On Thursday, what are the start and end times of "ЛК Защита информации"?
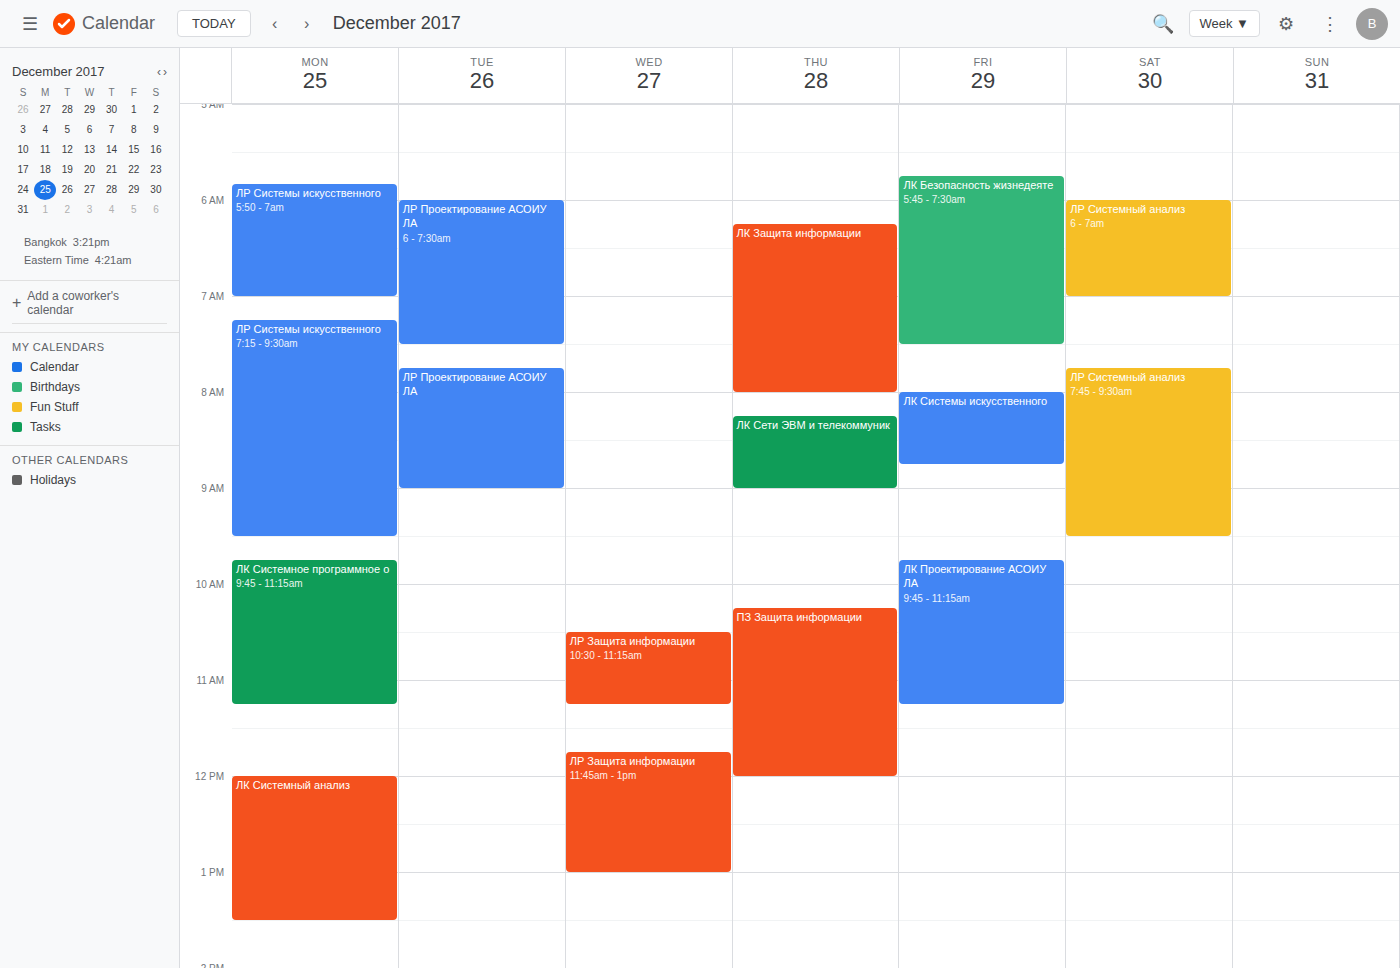
6:15 AM to 8:00 AM